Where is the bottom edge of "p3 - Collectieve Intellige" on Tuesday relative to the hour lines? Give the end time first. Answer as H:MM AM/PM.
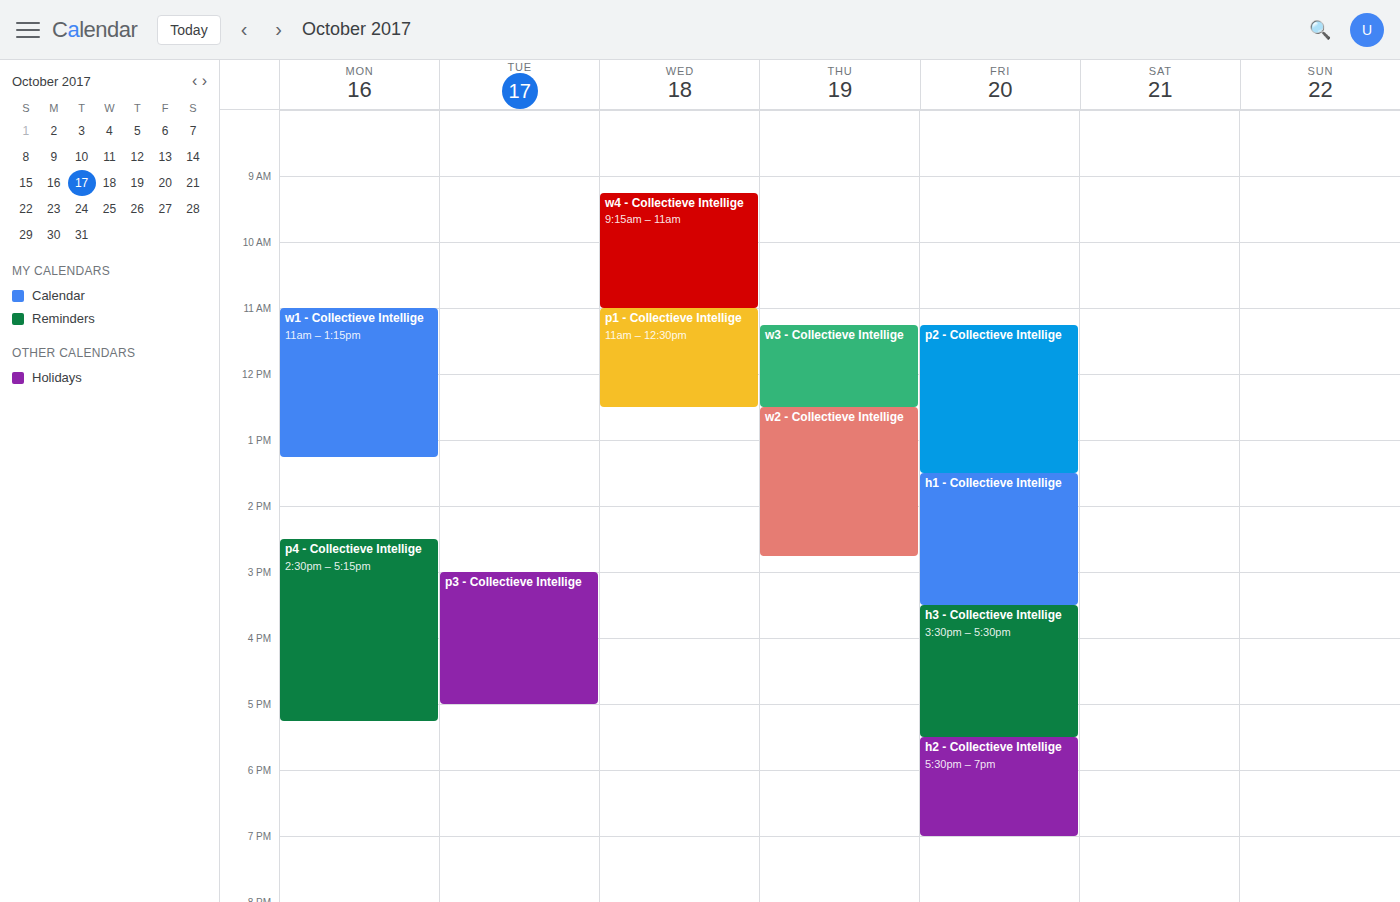
5:00 PM -- exactly on the 5 PM line.